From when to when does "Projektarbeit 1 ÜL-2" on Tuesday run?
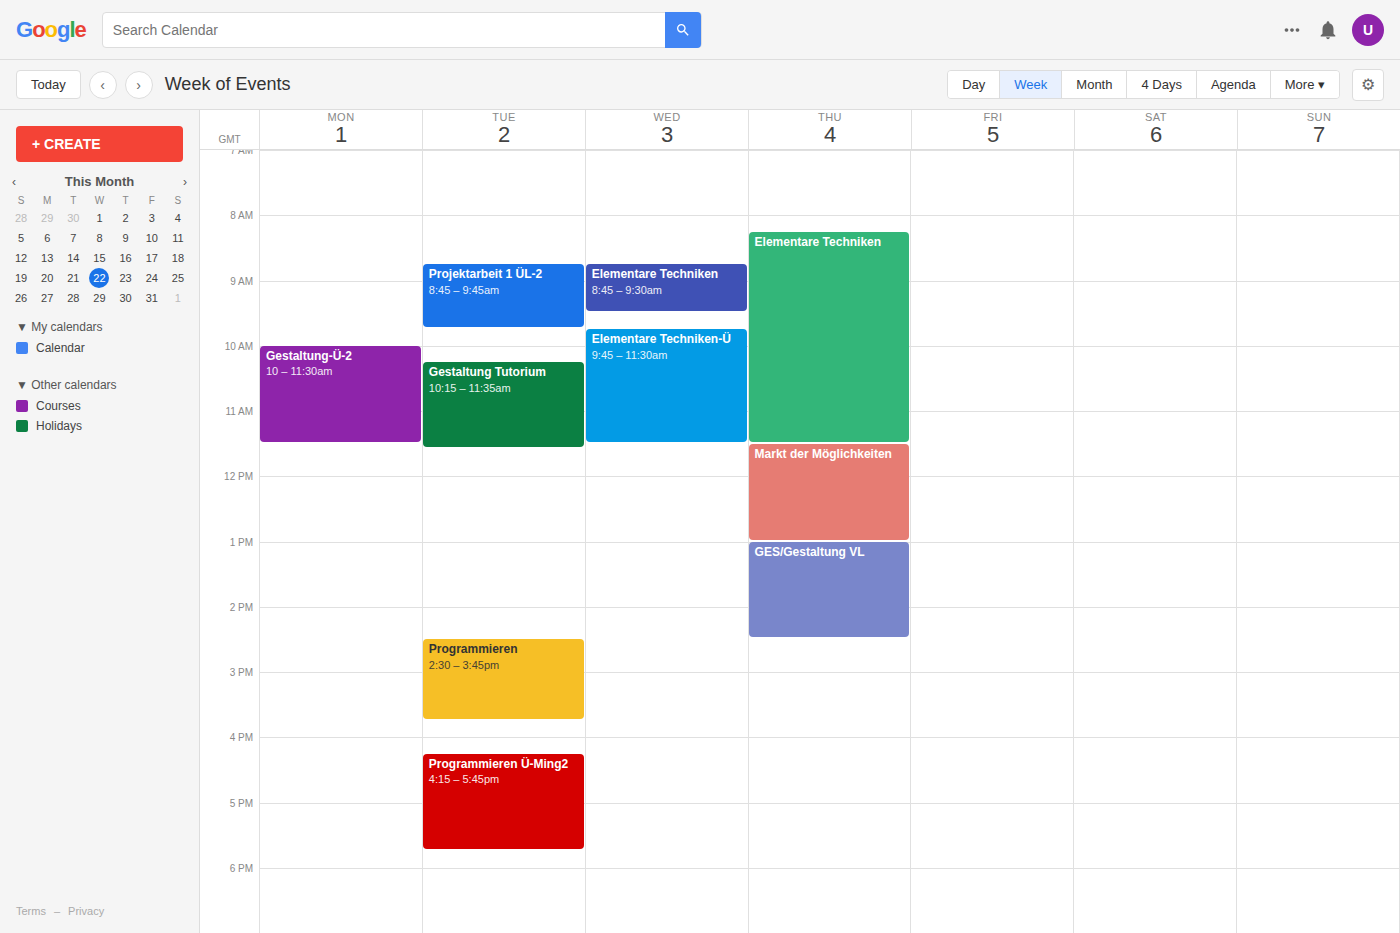
8:45 AM to 9:45 AM